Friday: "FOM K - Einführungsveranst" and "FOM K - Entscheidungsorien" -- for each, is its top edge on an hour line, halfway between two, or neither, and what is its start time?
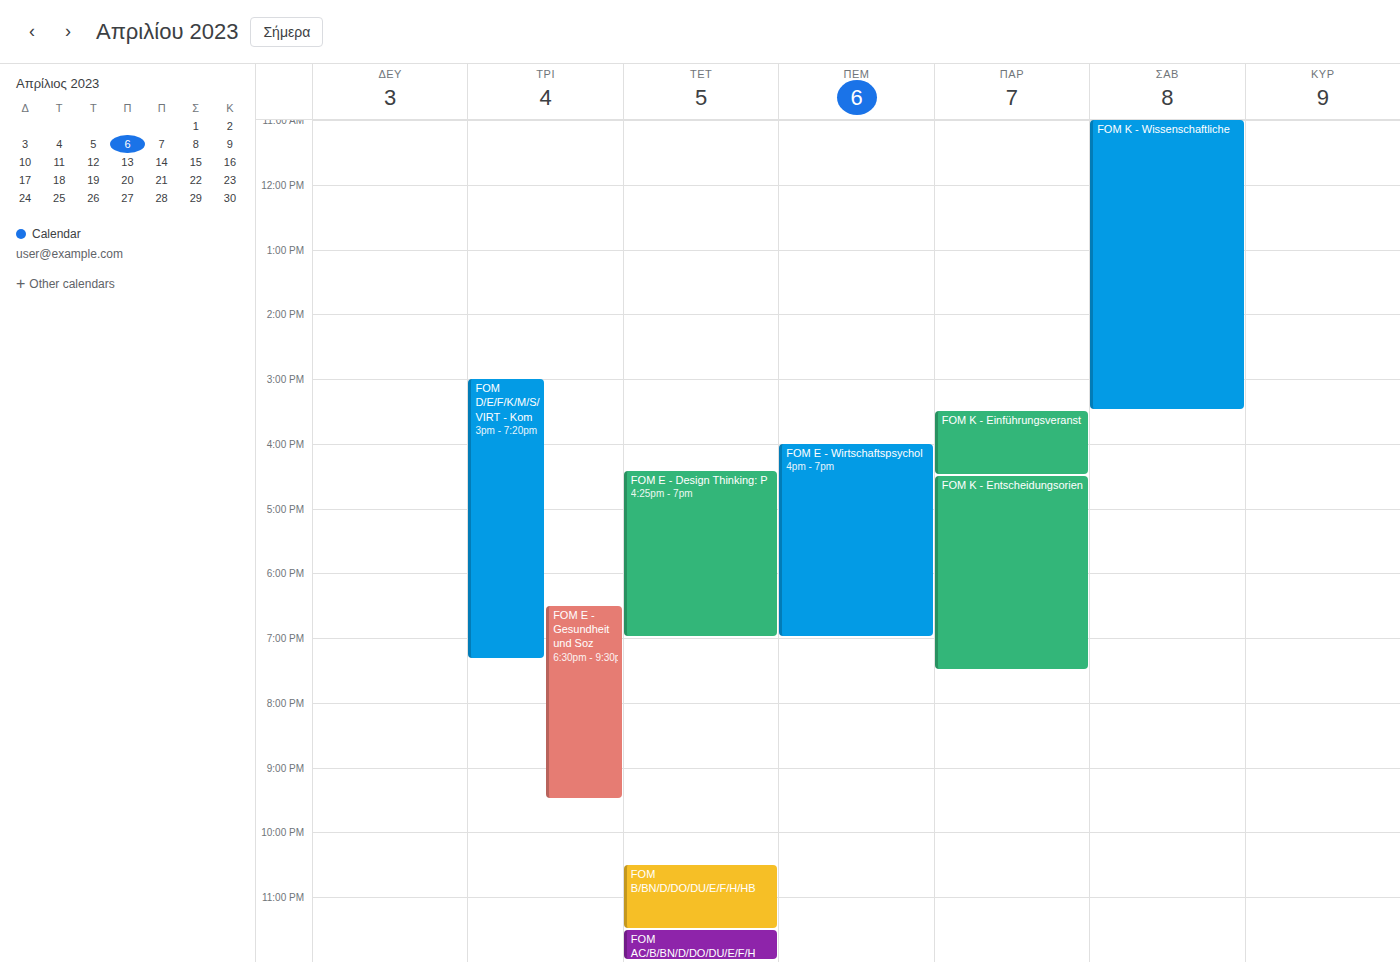
"FOM K - Einführungsveranst": 3:30 PM, halfway between the 3 PM and 4 PM lines. "FOM K - Entscheidungsorien": 4:30 PM, halfway between the 4 PM and 5 PM lines.